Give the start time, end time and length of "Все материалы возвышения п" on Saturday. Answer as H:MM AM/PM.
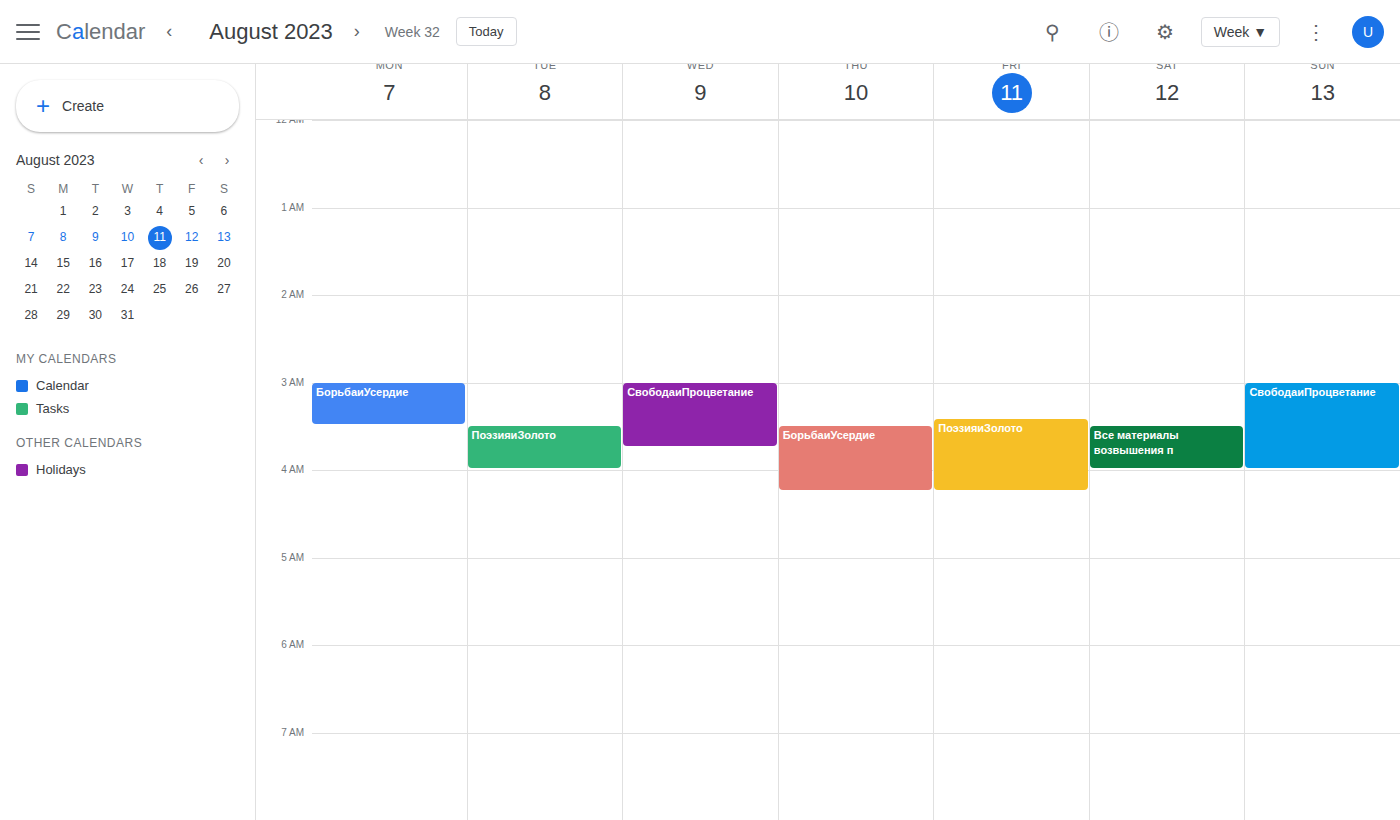
3:30 AM to 4:00 AM, 30 minutes